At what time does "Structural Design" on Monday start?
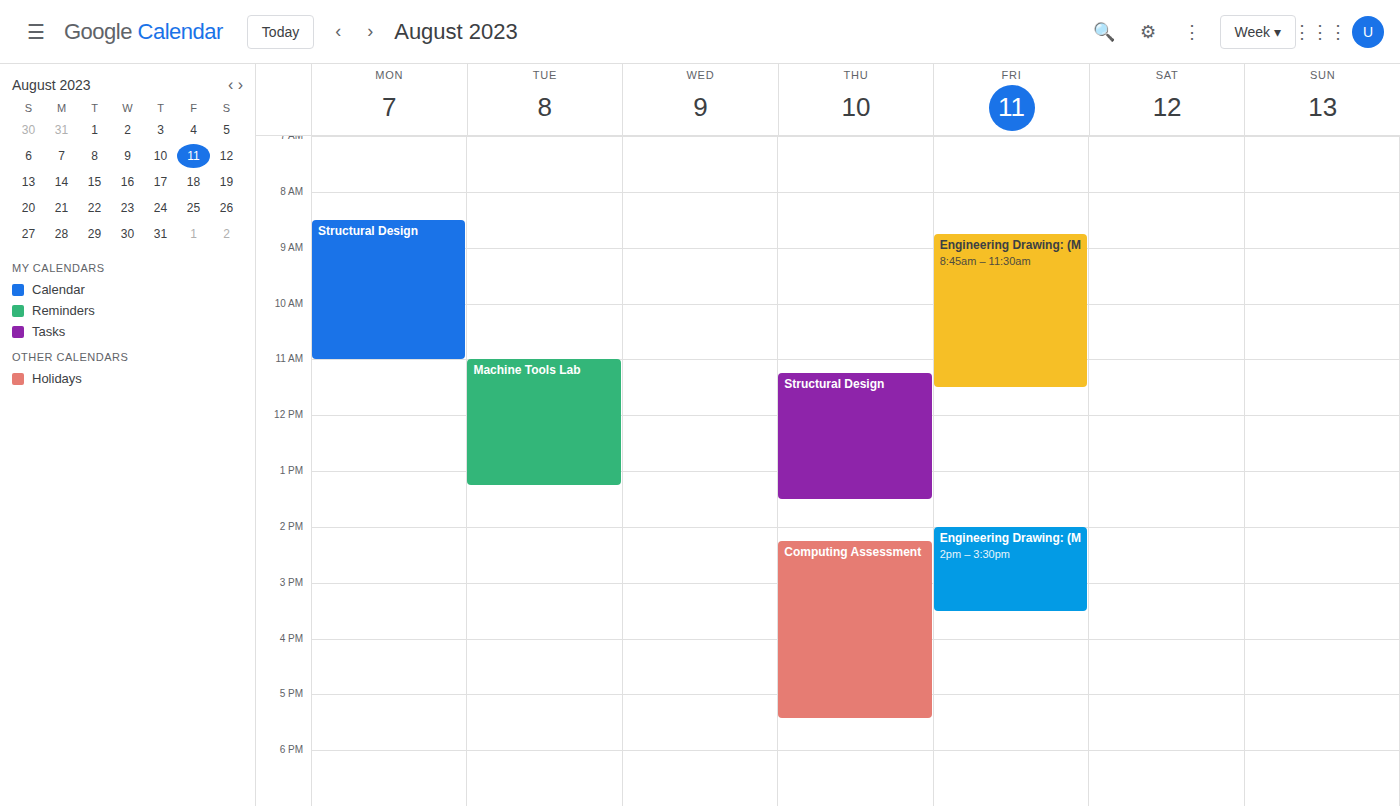
8:30 AM